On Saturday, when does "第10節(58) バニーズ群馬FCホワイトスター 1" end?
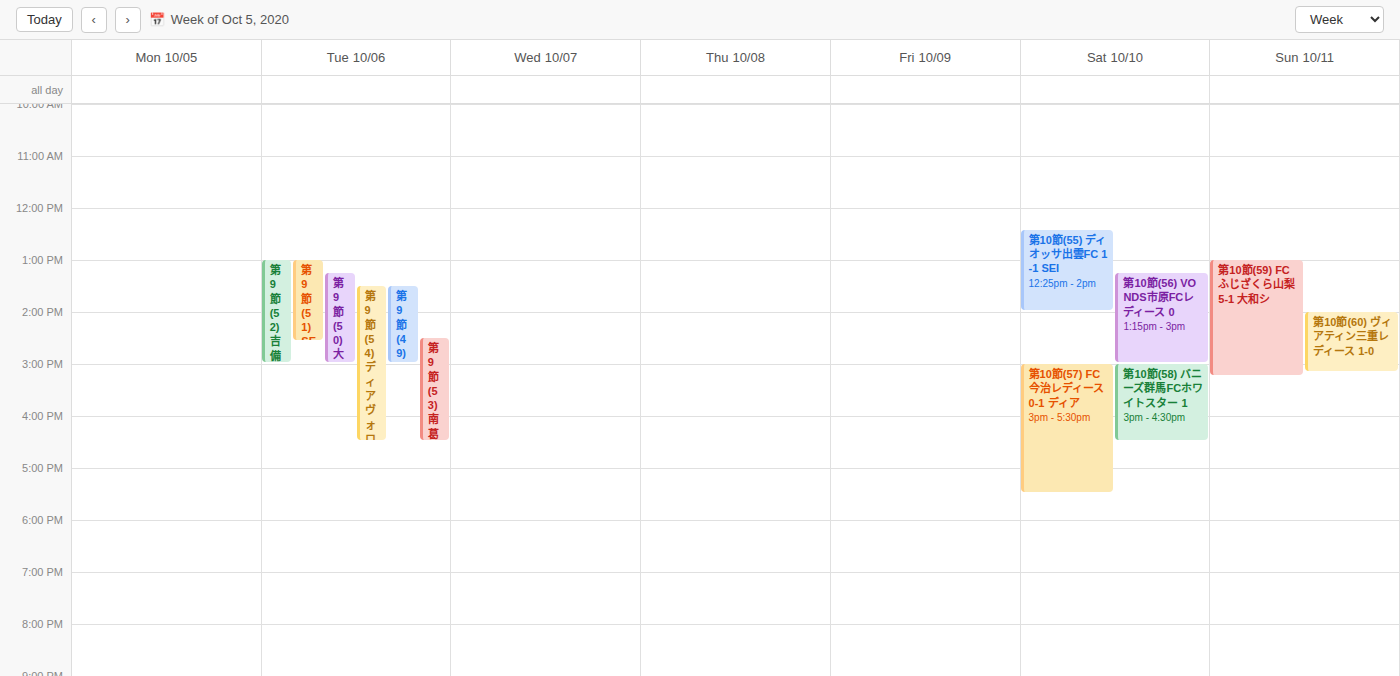
4:30 PM